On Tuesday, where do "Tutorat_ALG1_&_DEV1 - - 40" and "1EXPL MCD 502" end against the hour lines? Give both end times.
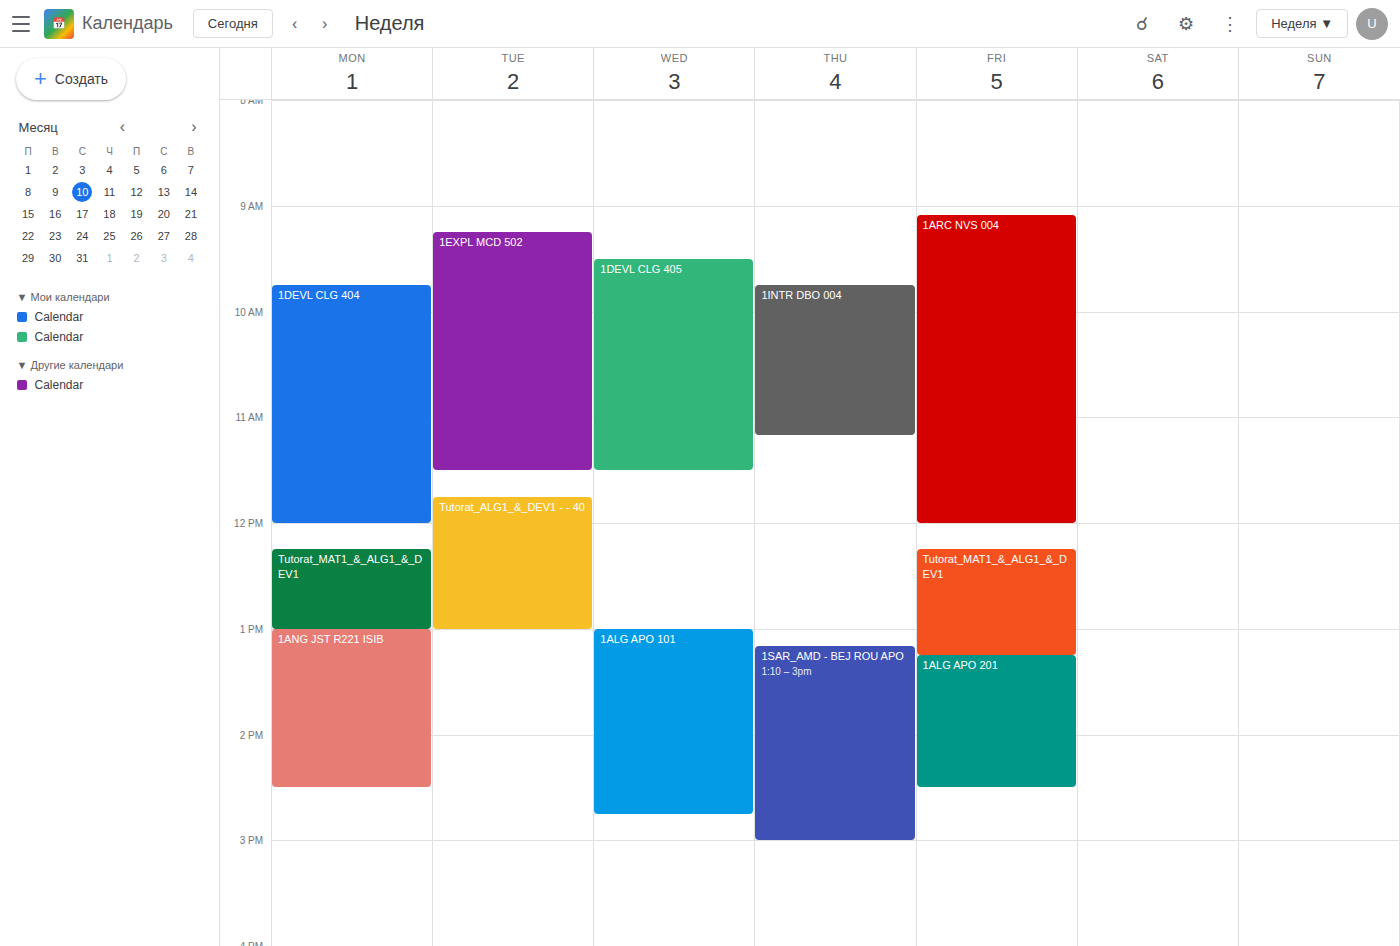
"Tutorat_ALG1_&_DEV1 - - 40": 13:00, exactly on the 13:00 line. "1EXPL MCD 502": 11:30, halfway between the 11:00 and 12:00 lines.